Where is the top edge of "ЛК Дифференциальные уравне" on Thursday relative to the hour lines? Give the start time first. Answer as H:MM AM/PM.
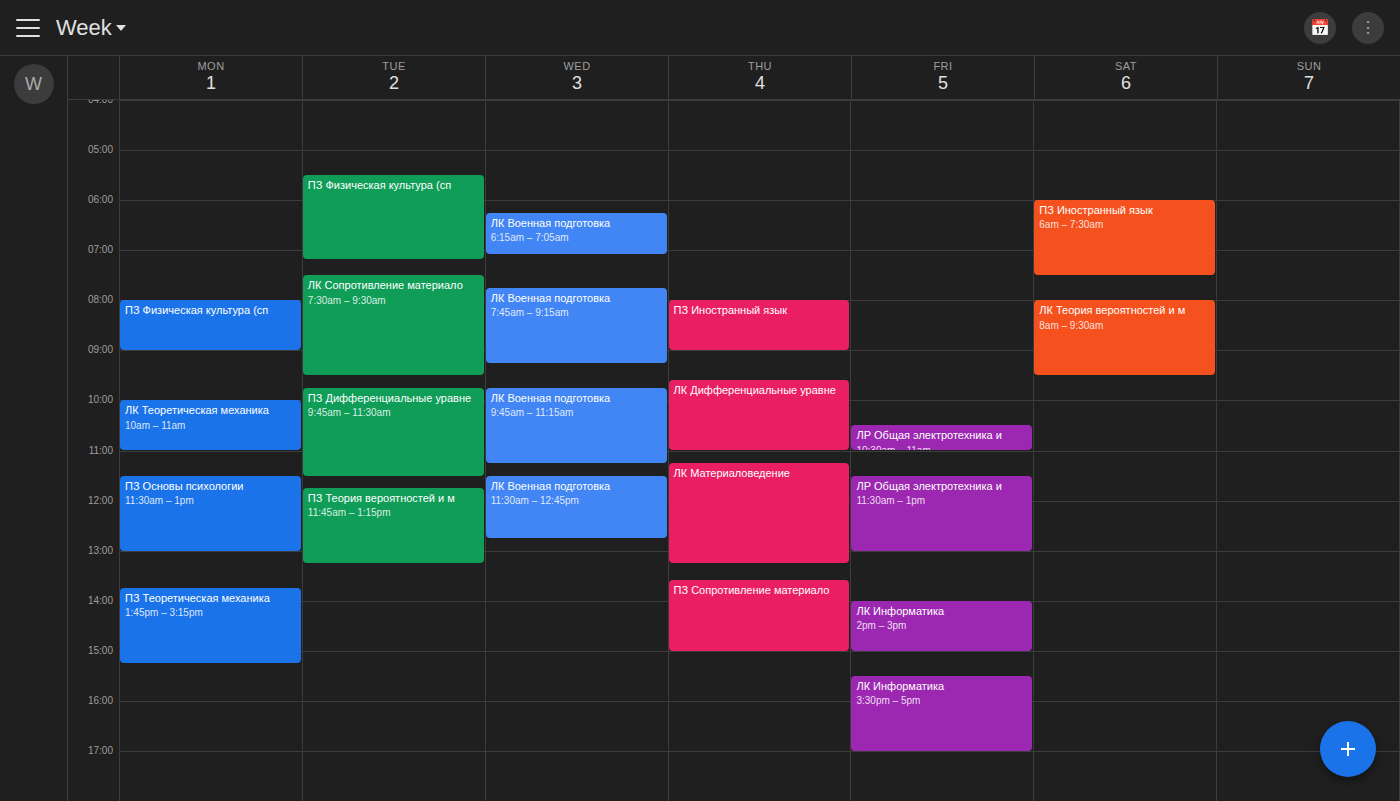
9:35 AM -- neither: 35 minutes below the 9 AM line and 25 minutes above the 10 AM line.